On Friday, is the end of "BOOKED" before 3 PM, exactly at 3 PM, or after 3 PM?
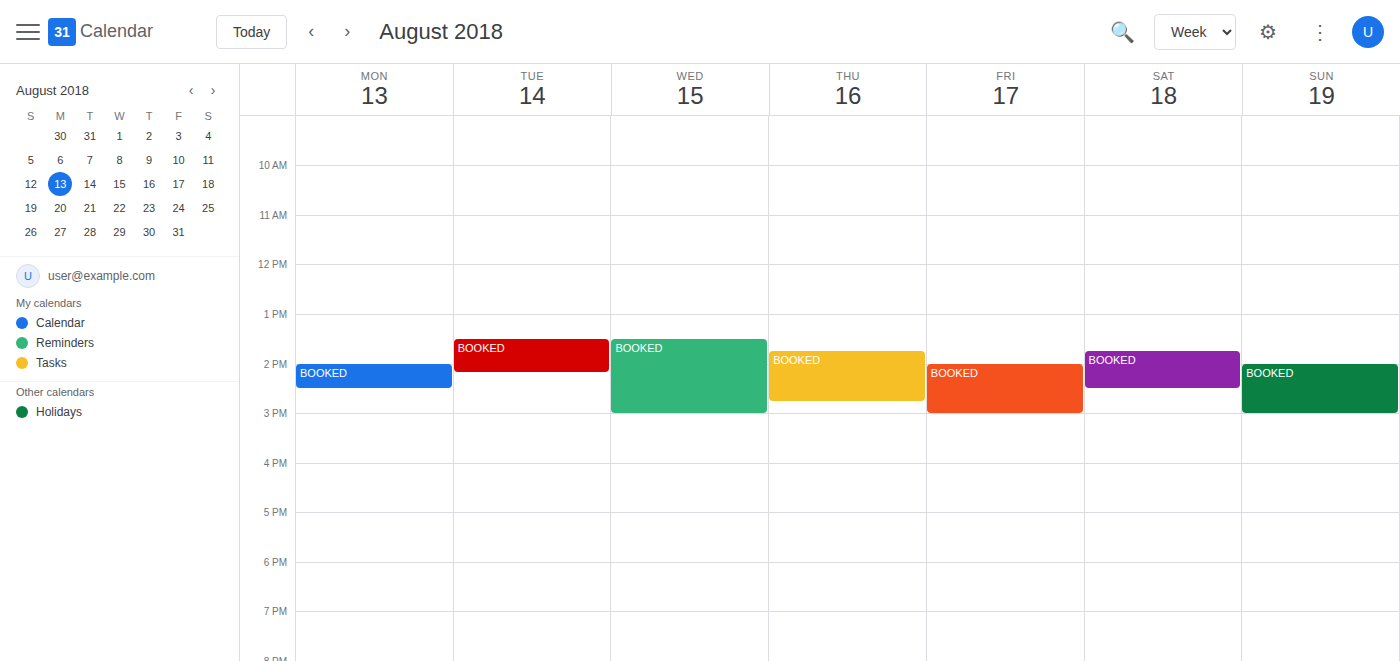
3:00 PM -- exactly at 3 PM, on the 3 PM line.